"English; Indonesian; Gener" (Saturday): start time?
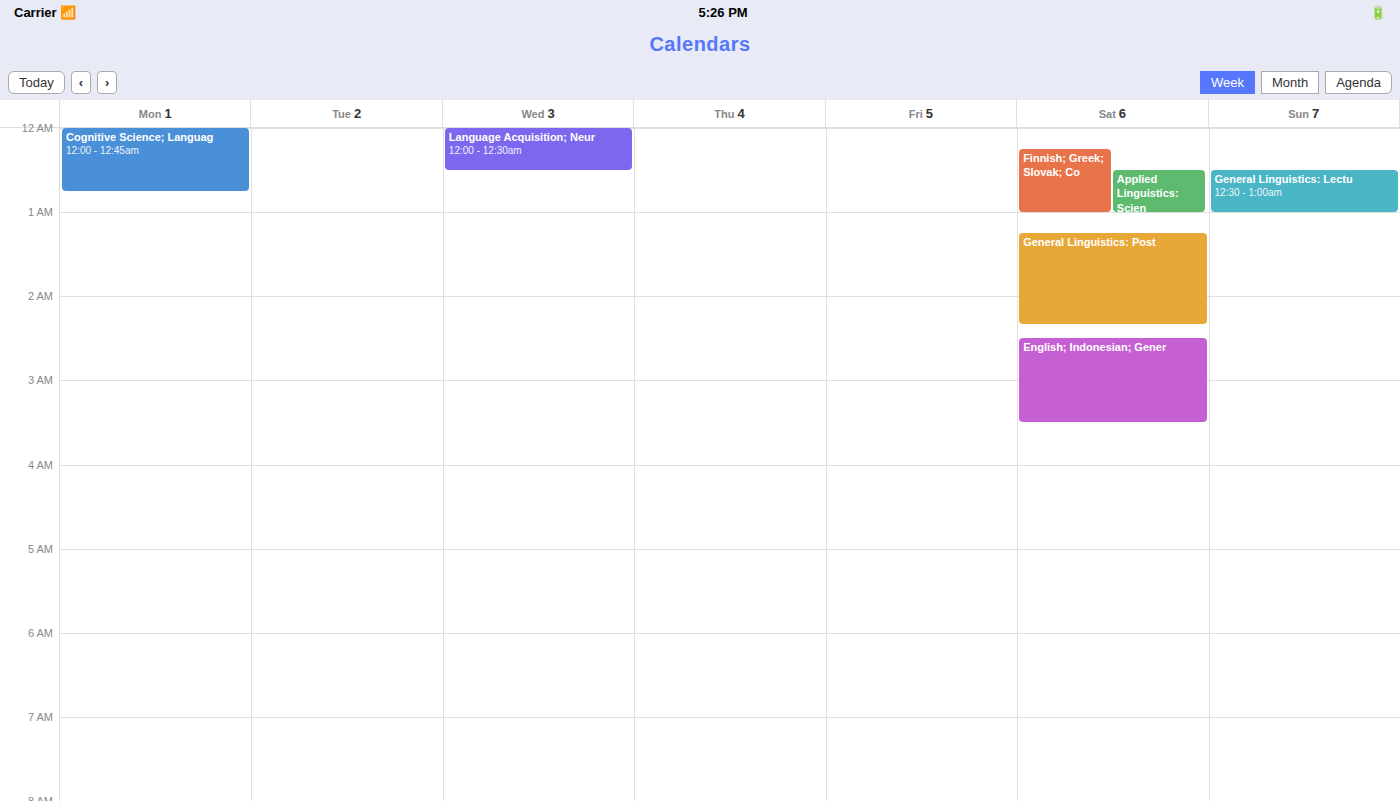
2:30 AM